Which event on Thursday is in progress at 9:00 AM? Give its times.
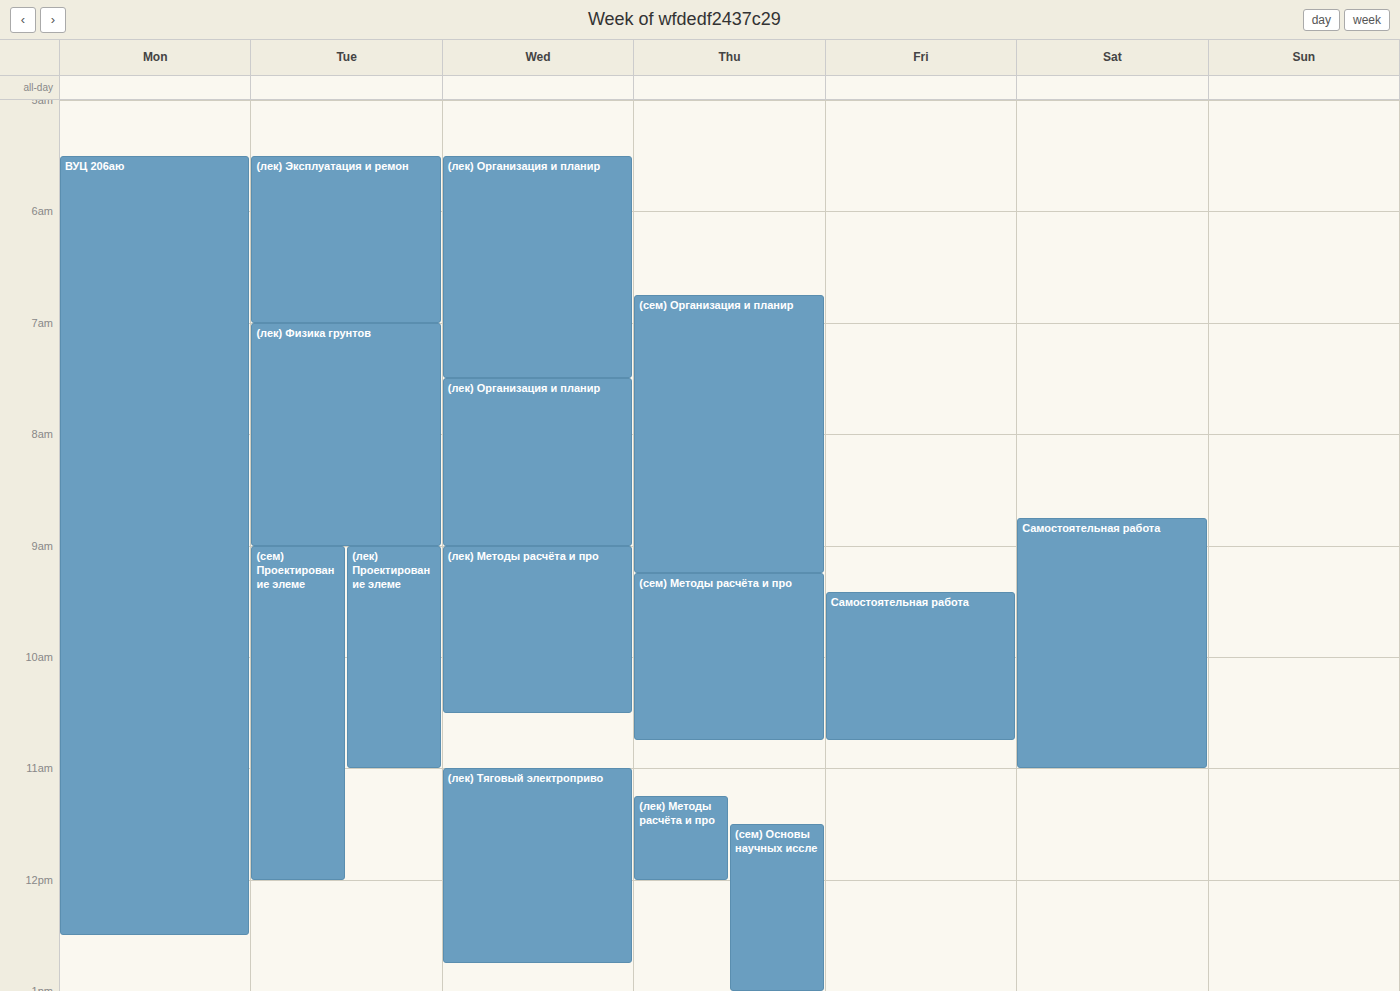
"(сем) Организация и планир", 6:45 AM to 9:15 AM